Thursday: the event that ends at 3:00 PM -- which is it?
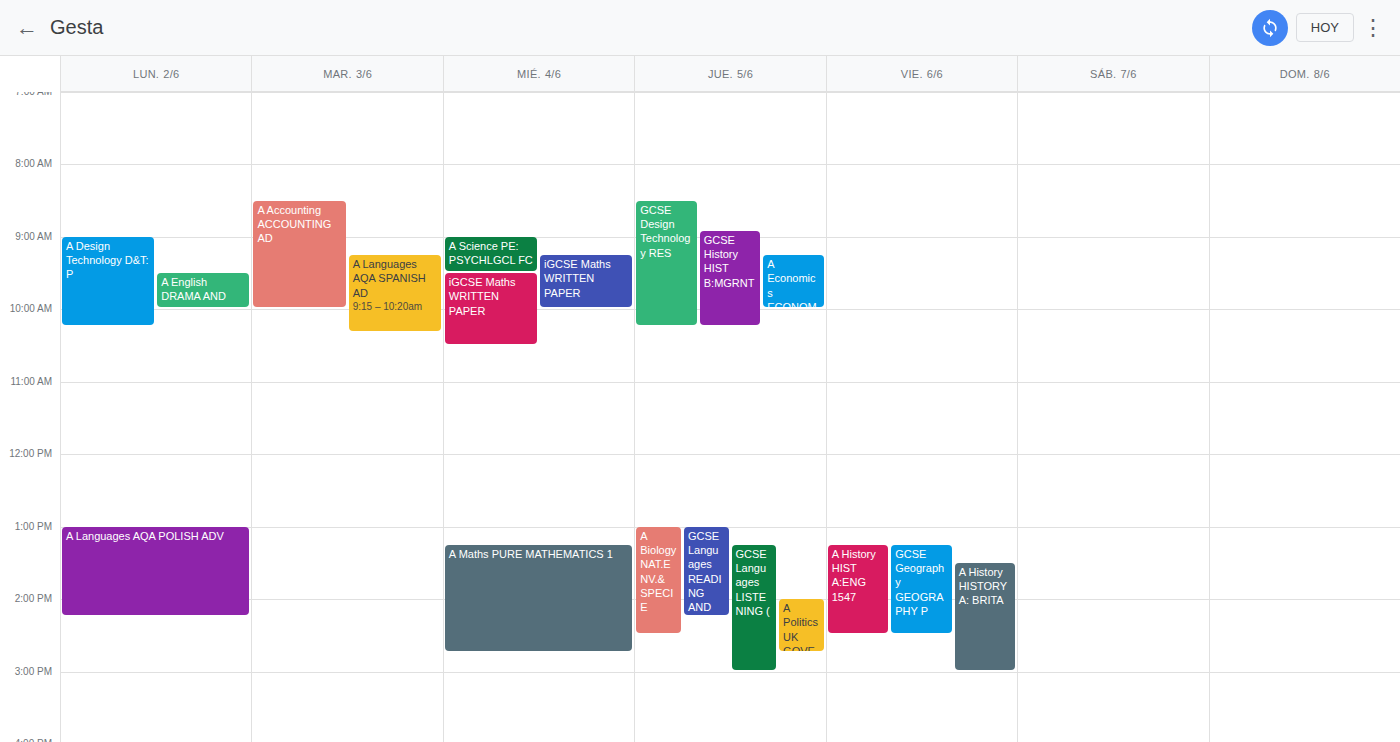
"GCSE Languages LISTENING ("